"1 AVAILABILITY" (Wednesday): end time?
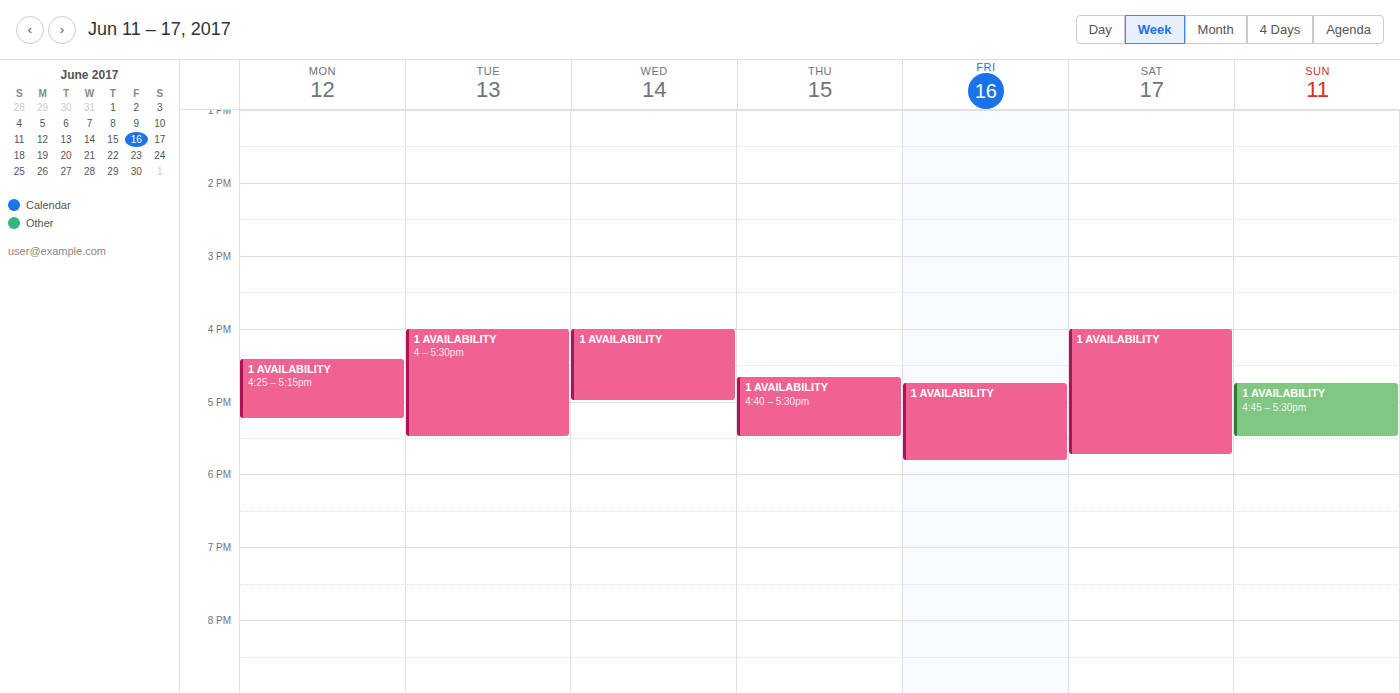
5:00 PM